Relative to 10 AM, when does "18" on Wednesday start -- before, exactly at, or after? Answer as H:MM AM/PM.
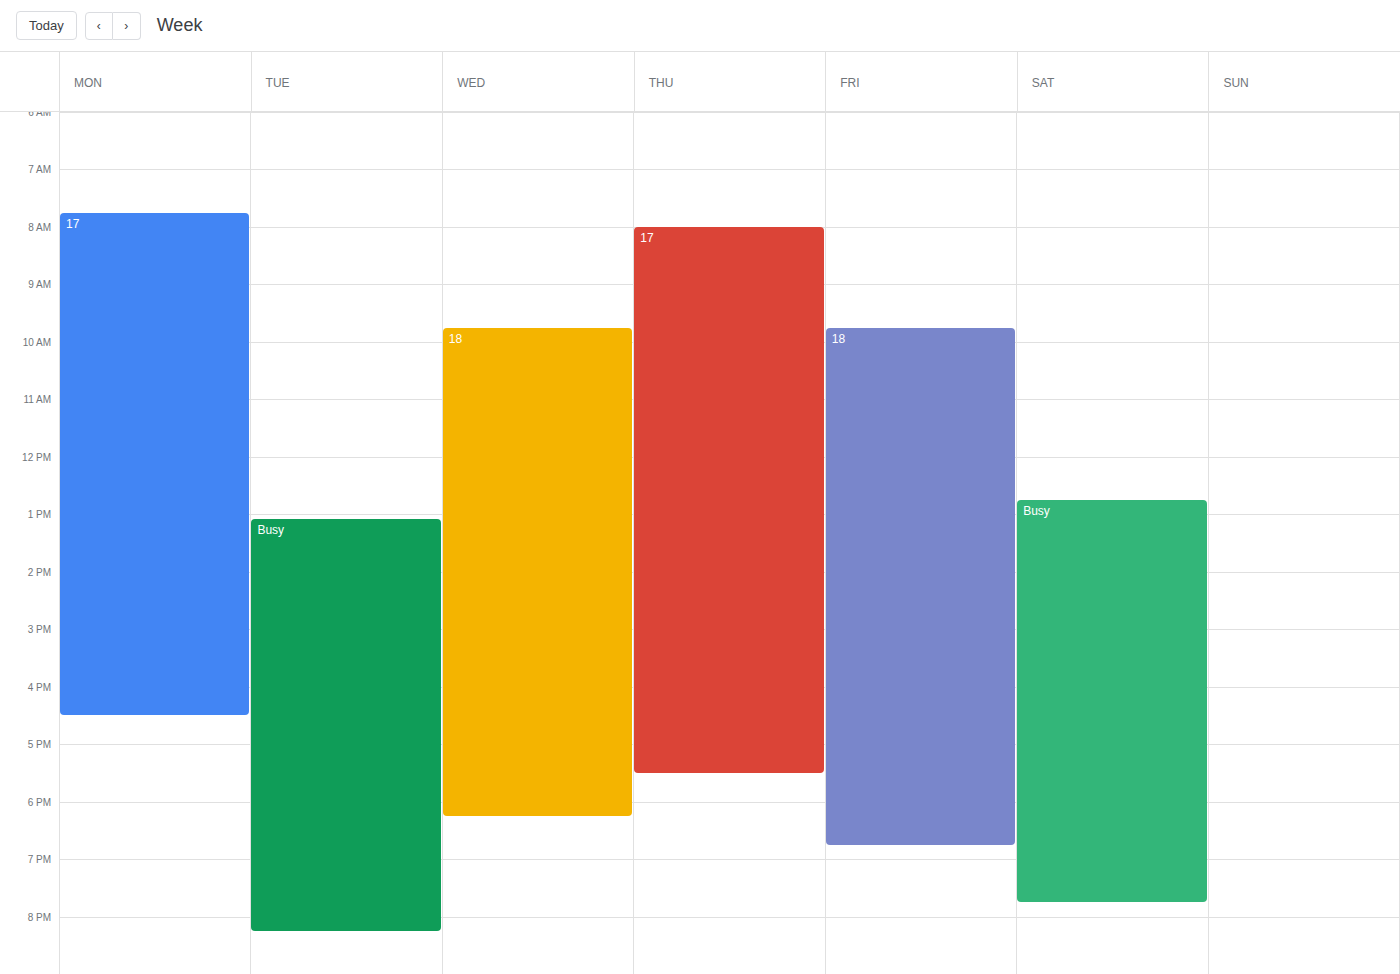
9:45 AM -- before 10 AM, 15 minutes above the 10 AM line.